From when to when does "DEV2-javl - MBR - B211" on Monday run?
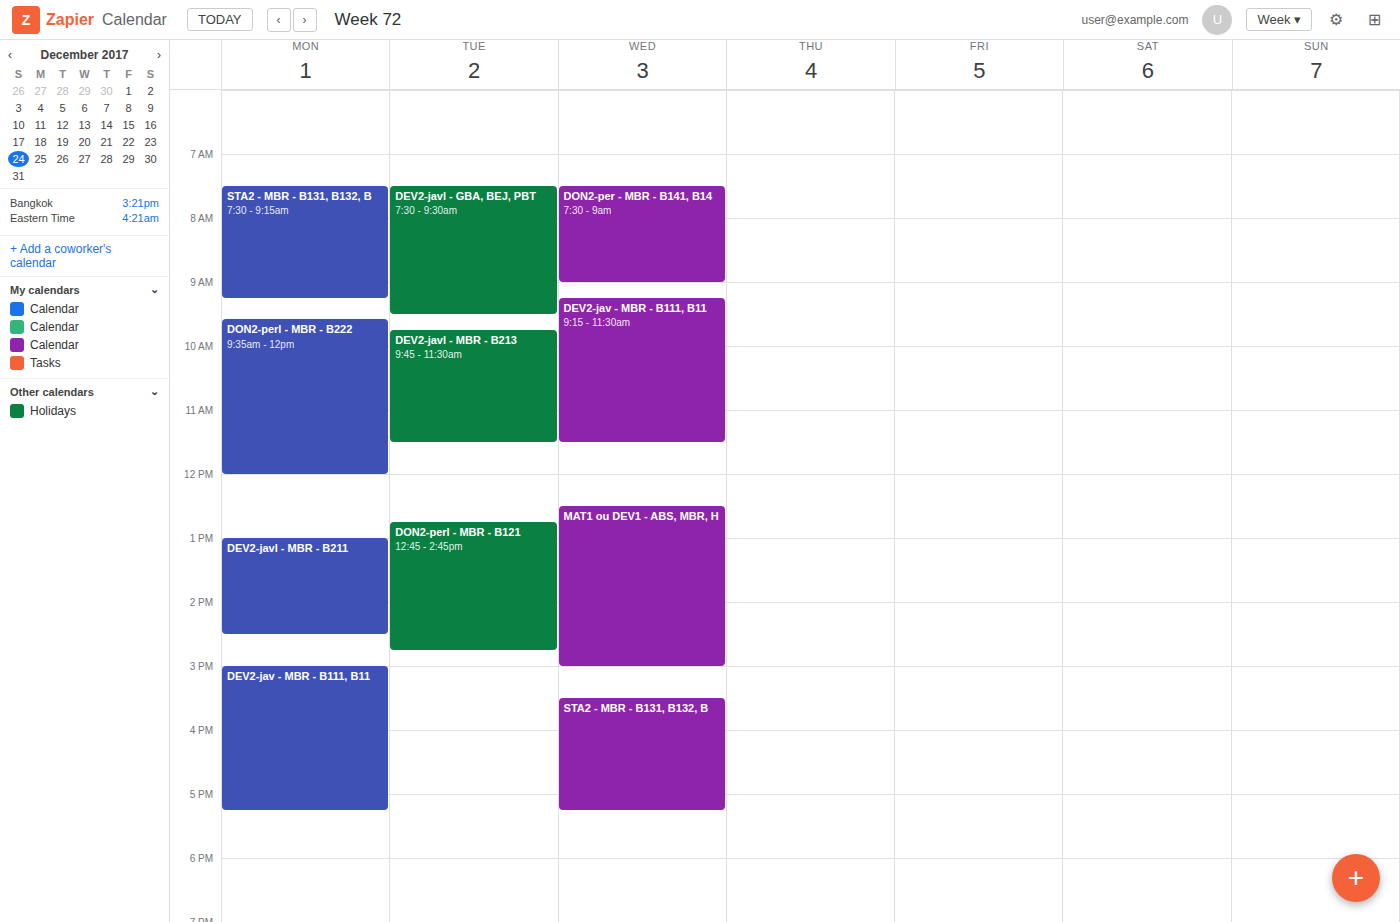
13:00 to 14:30